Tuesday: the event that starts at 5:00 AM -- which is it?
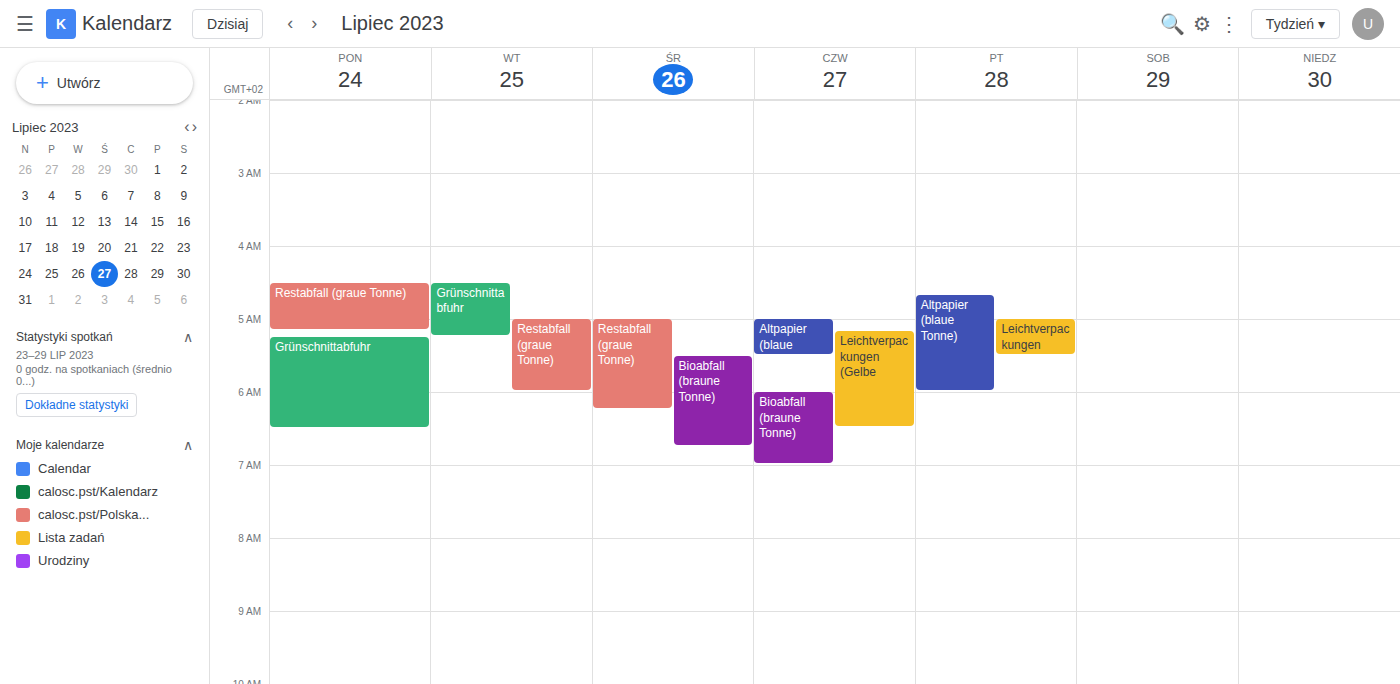
"Restabfall (graue Tonne)"